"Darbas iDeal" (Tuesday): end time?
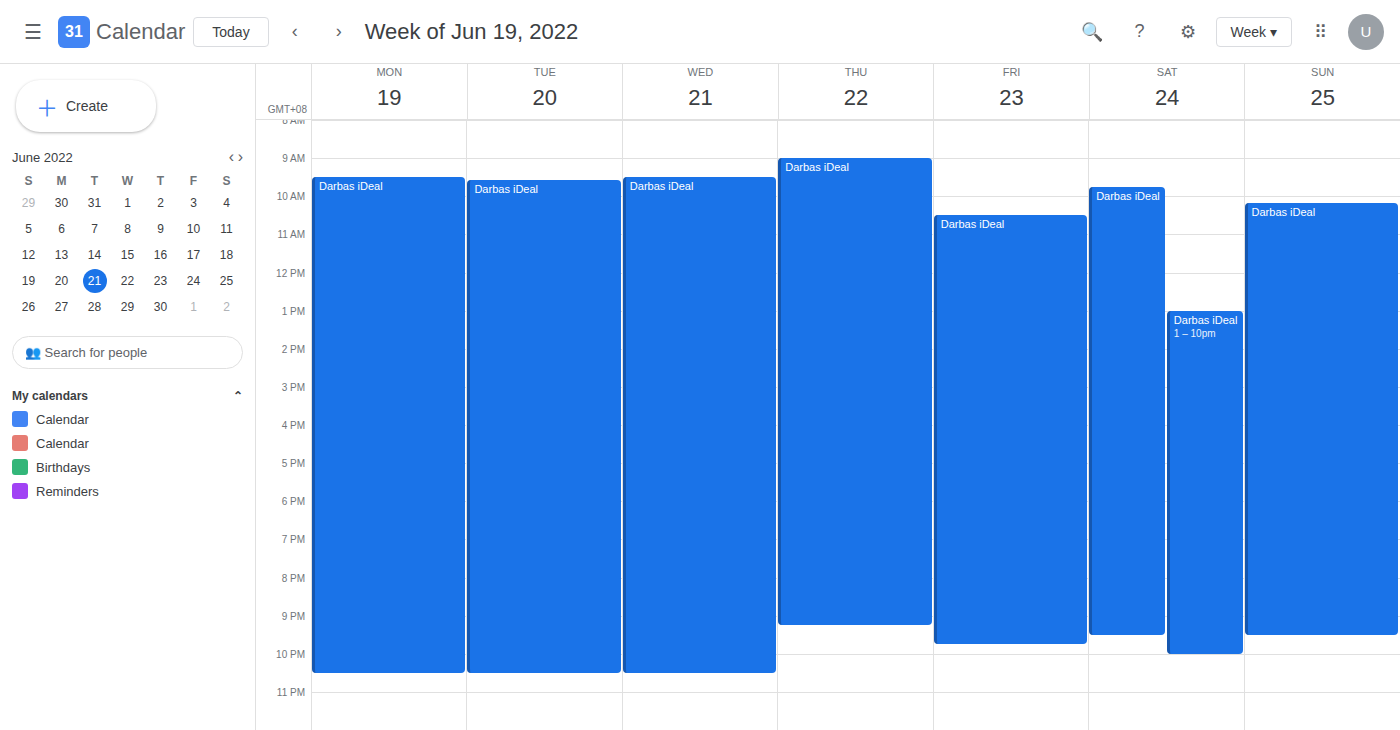
22:30